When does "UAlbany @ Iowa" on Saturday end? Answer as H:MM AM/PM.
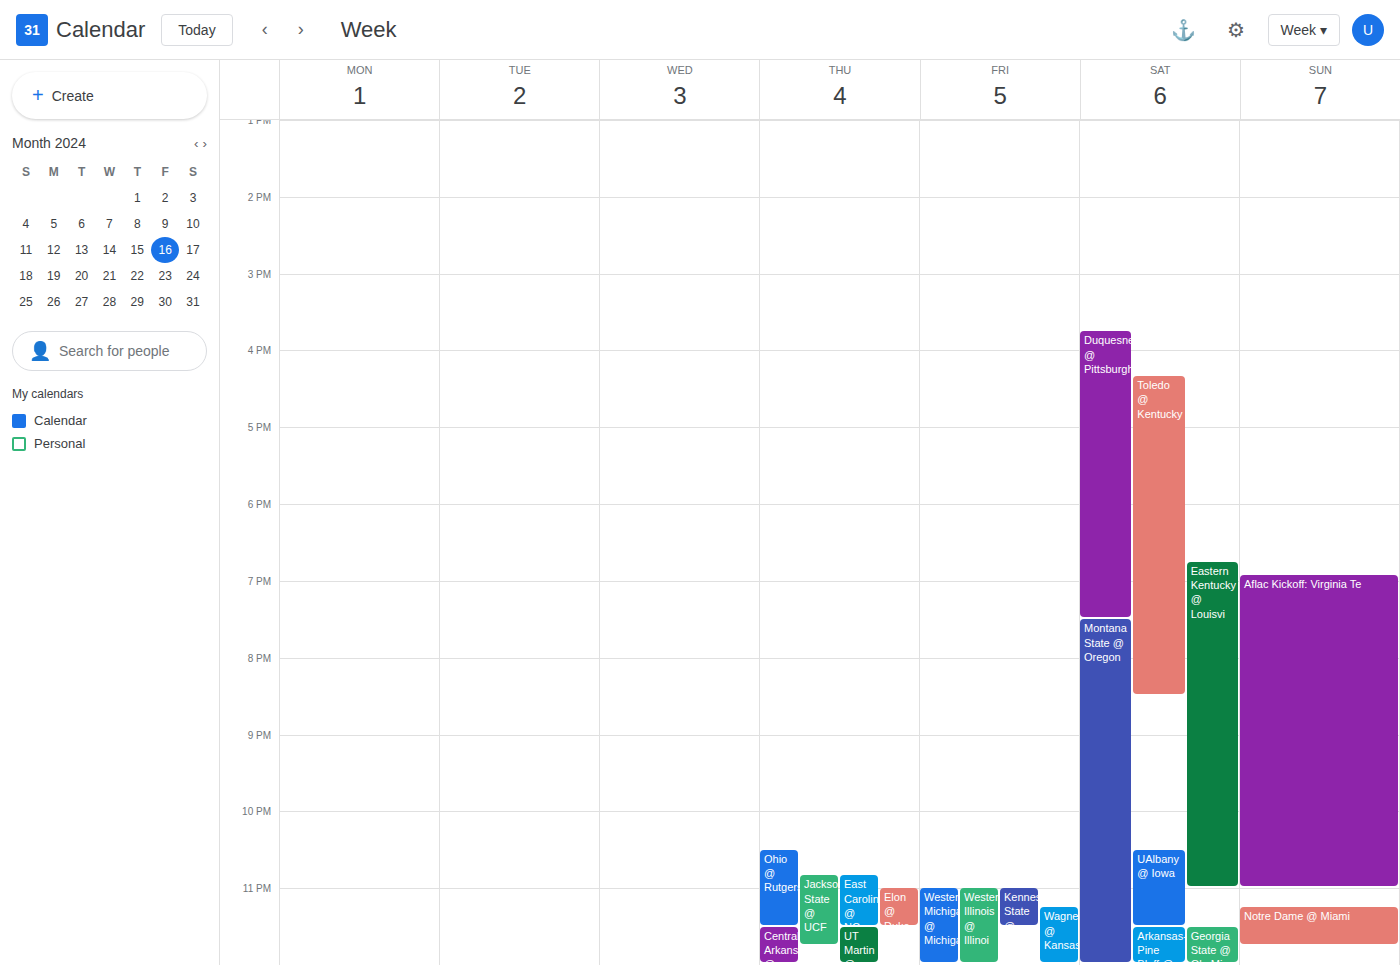
11:30 PM